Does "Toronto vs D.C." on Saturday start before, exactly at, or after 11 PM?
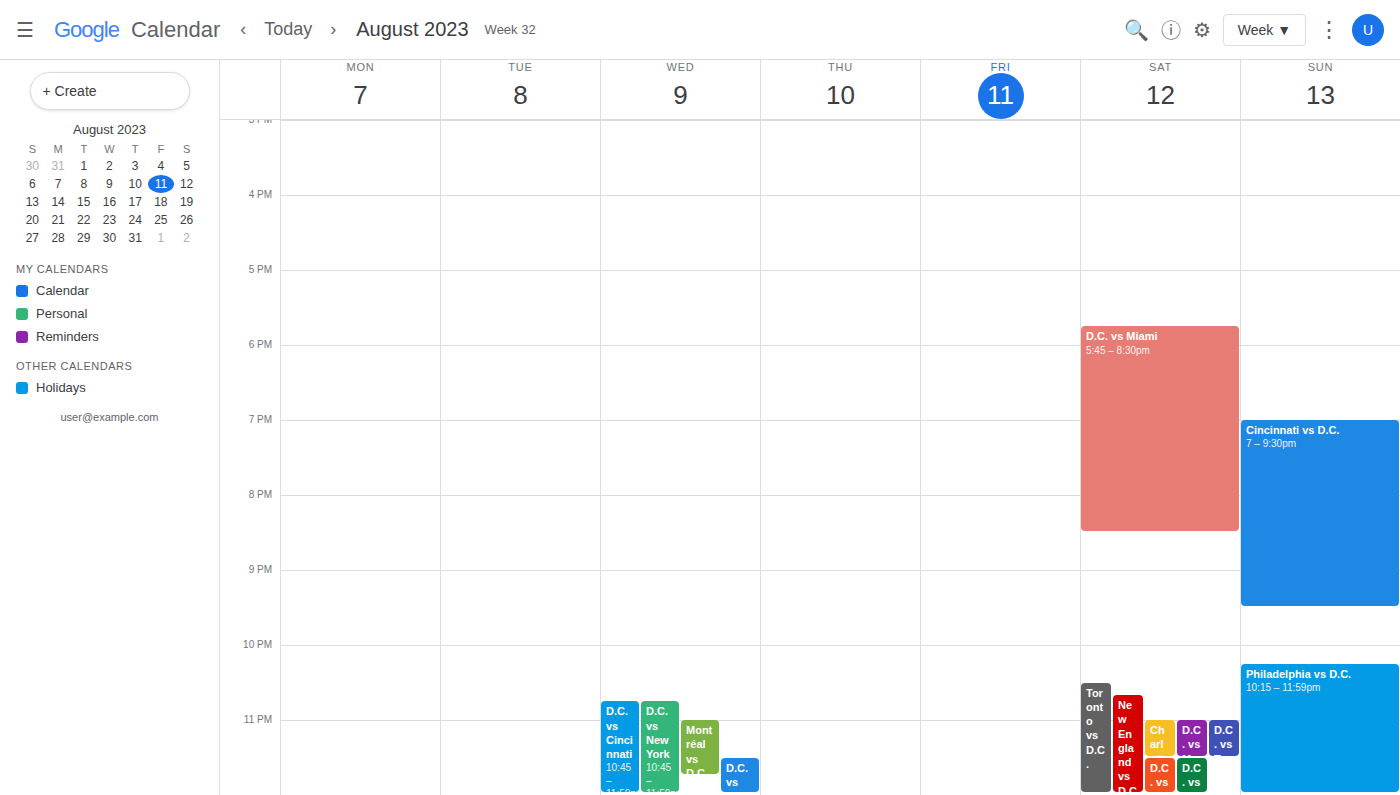
10:30 PM -- before 11 PM, 30 minutes above the 11 PM line.